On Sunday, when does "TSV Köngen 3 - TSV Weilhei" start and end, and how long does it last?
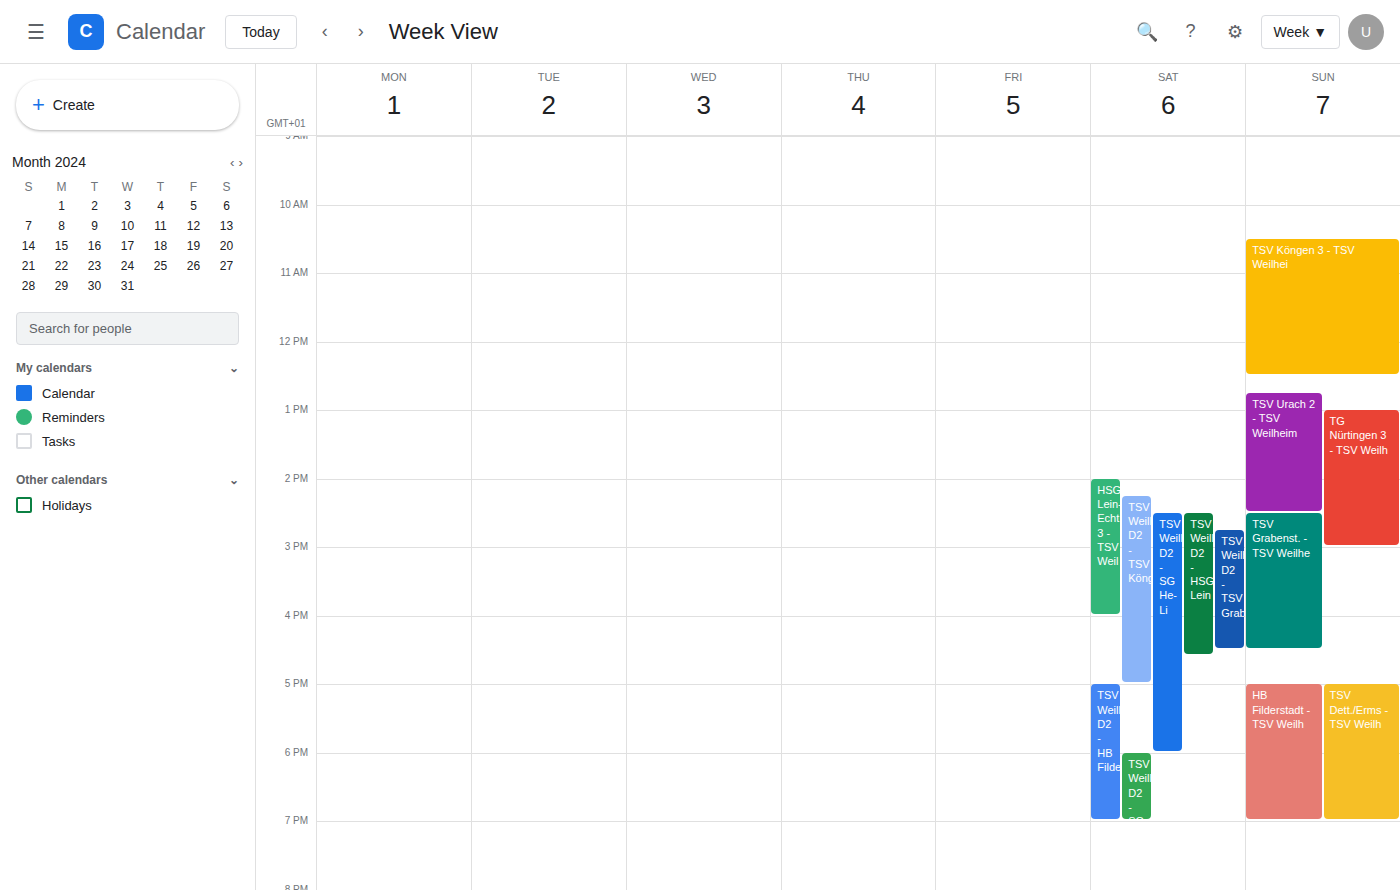
10:30 AM to 12:30 PM, 2 hours